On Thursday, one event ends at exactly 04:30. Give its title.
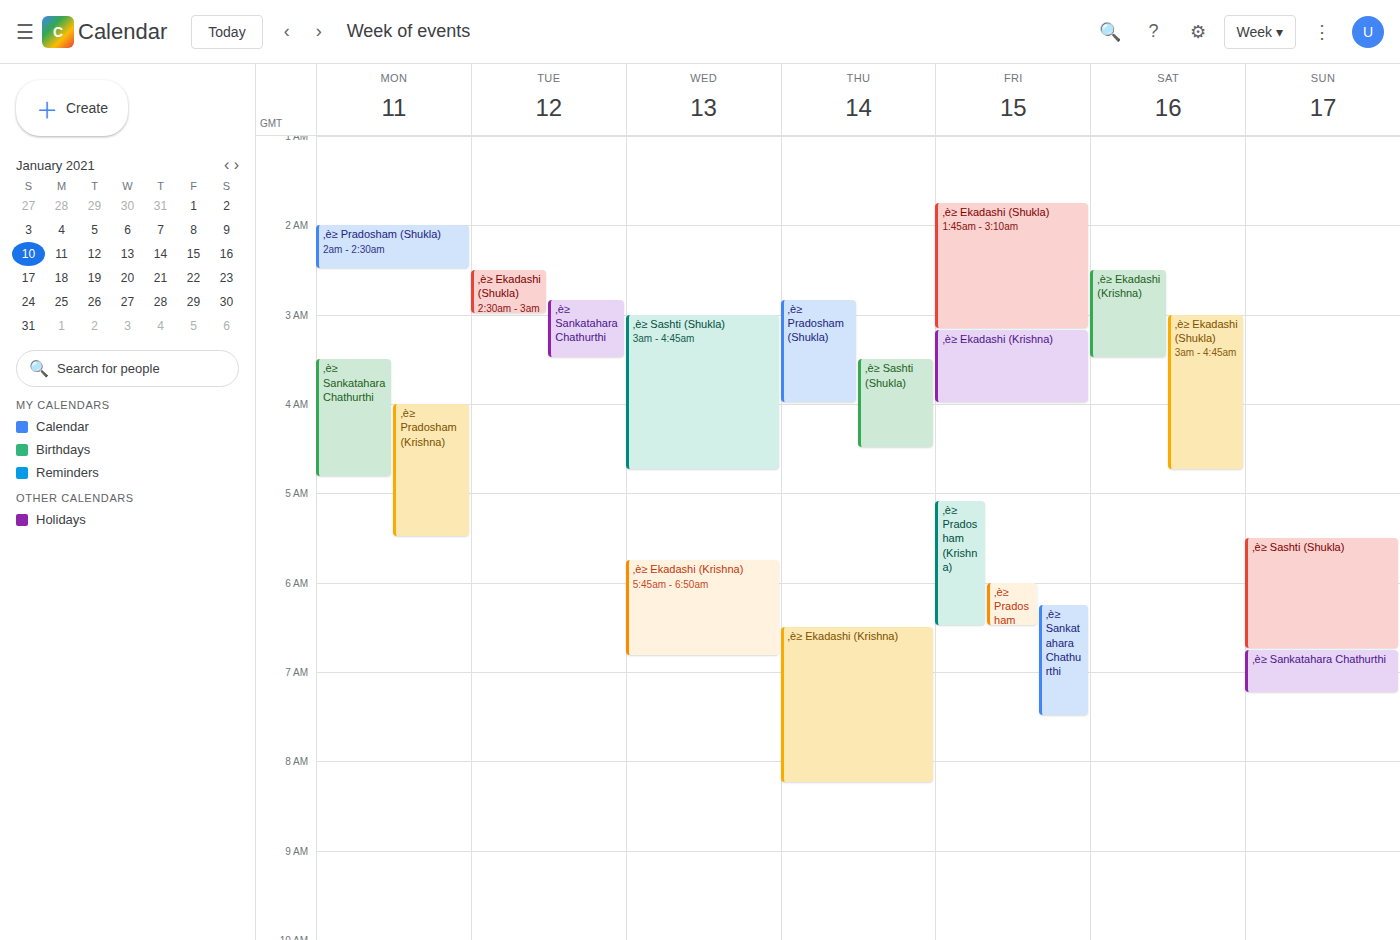
"‚è≥ Sashti (Shukla)"